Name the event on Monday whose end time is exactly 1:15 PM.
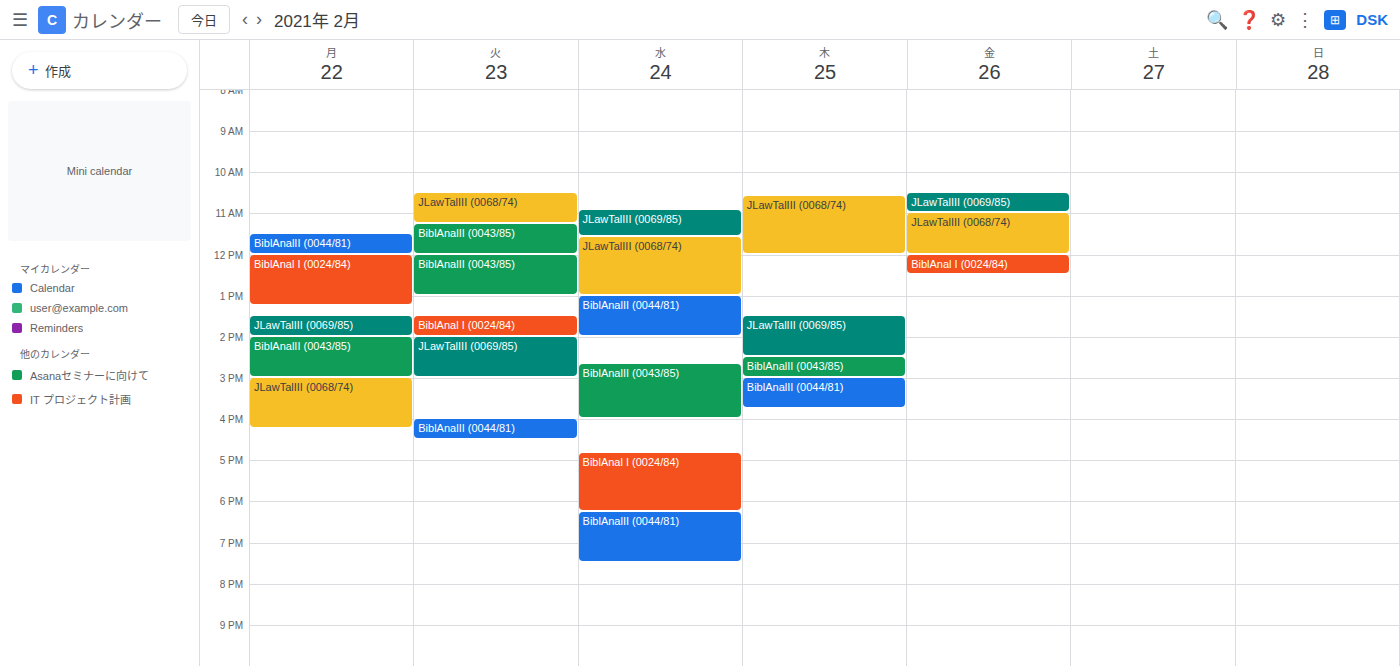
"BiblAnal I (0024/84)"